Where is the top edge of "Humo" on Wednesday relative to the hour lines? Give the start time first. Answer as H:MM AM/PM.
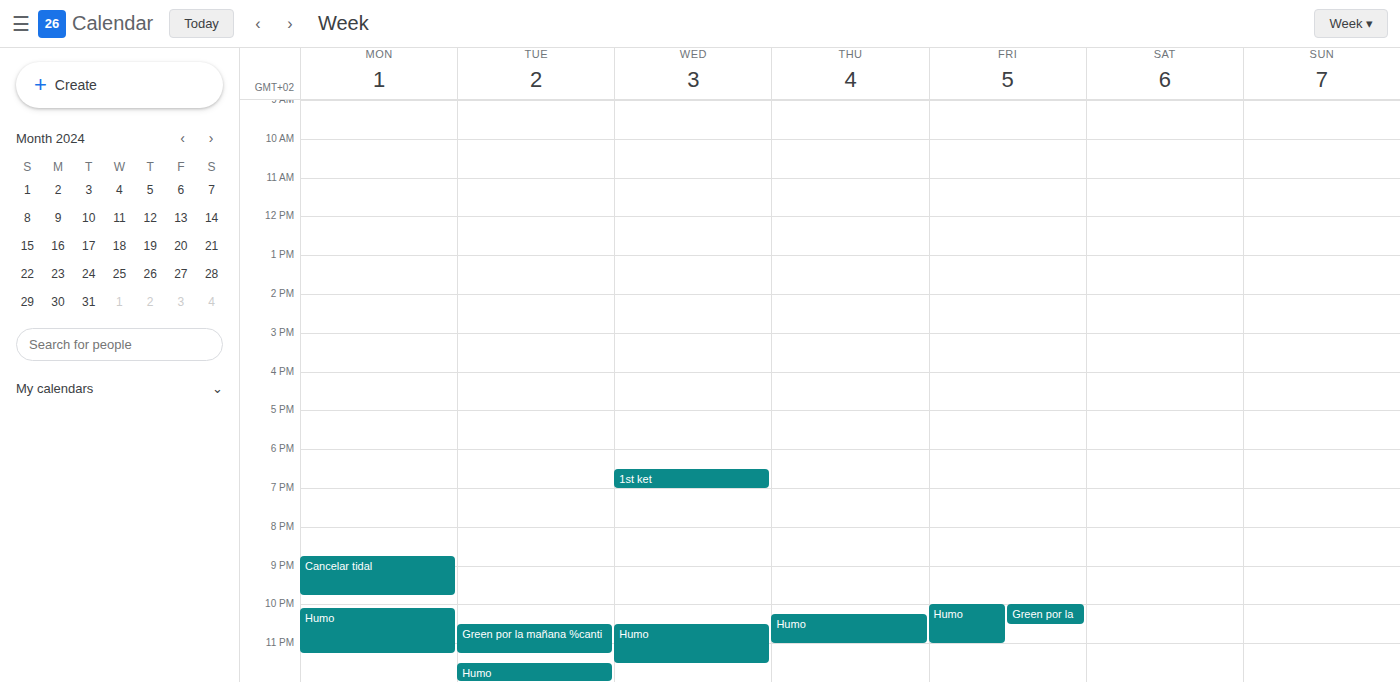
10:30 PM -- halfway between the 10 PM and 11 PM lines.